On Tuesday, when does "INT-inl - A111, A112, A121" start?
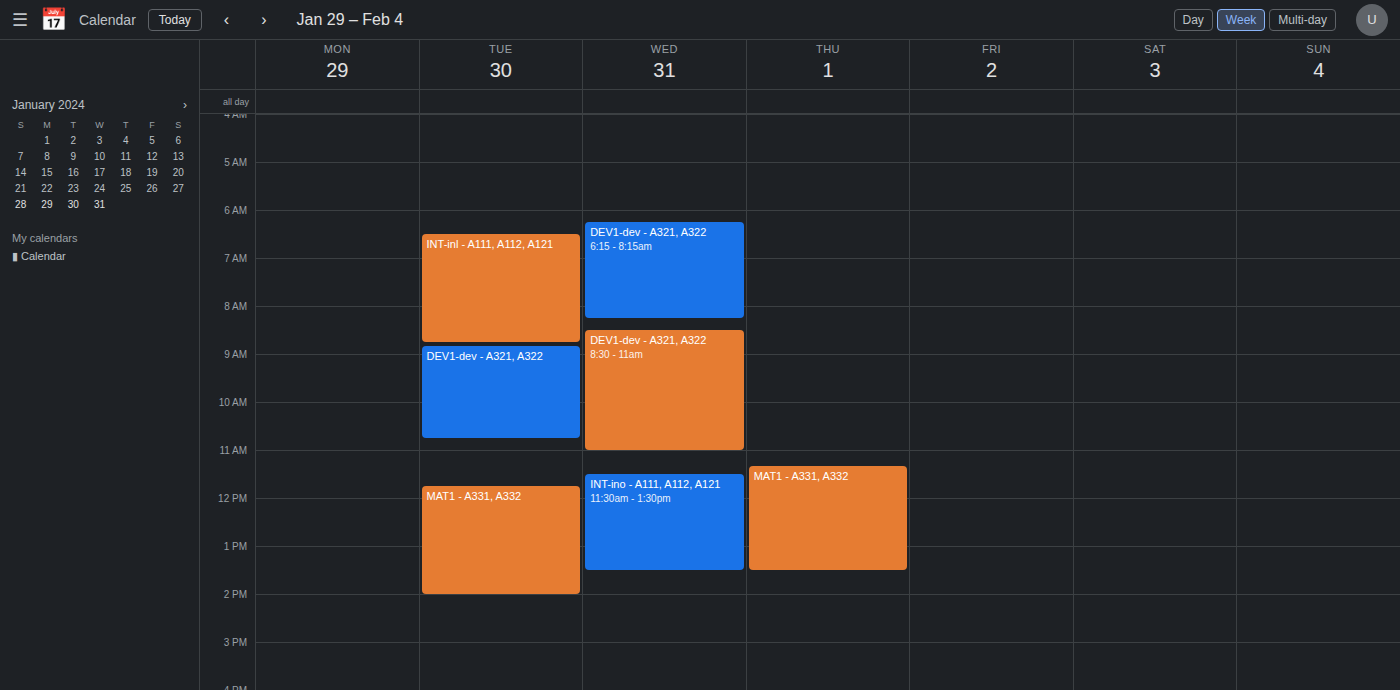
06:30